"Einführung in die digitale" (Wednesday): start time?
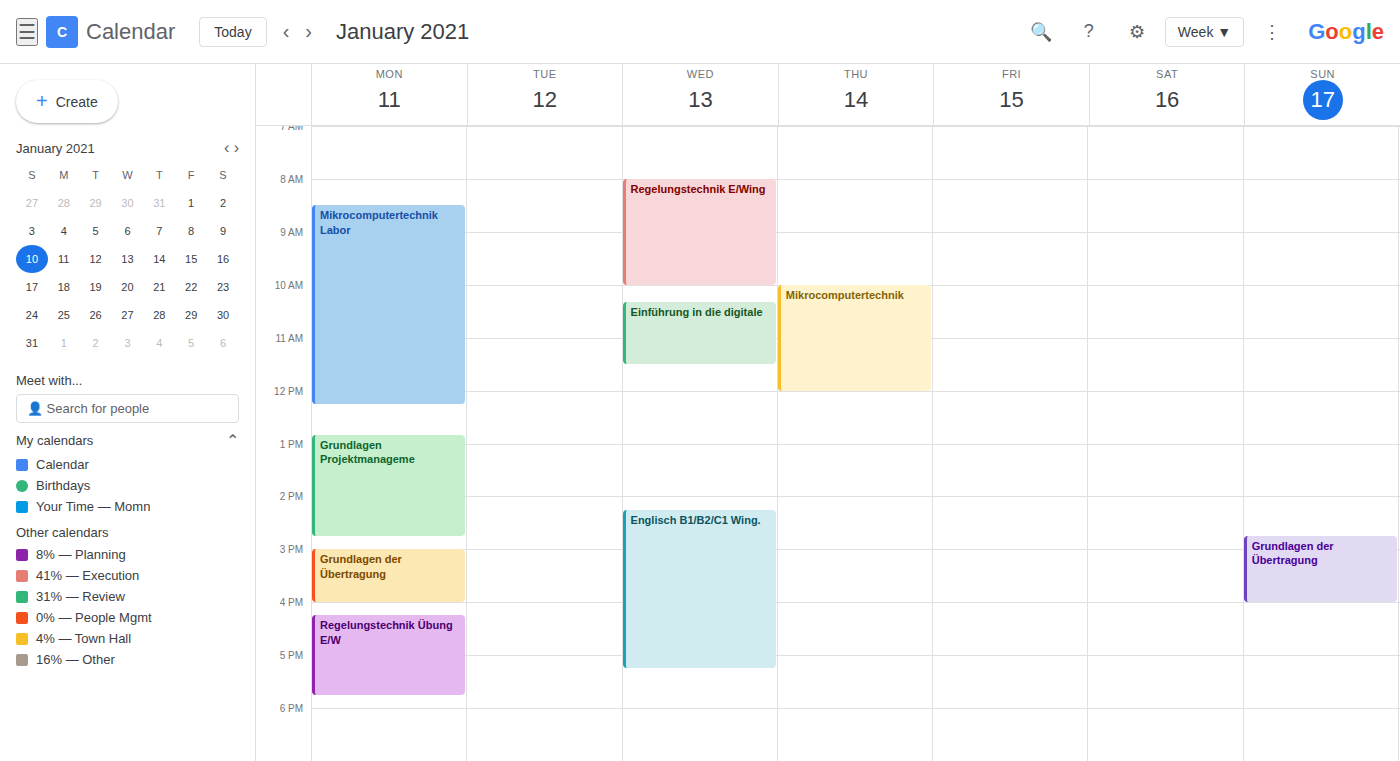
10:20 AM